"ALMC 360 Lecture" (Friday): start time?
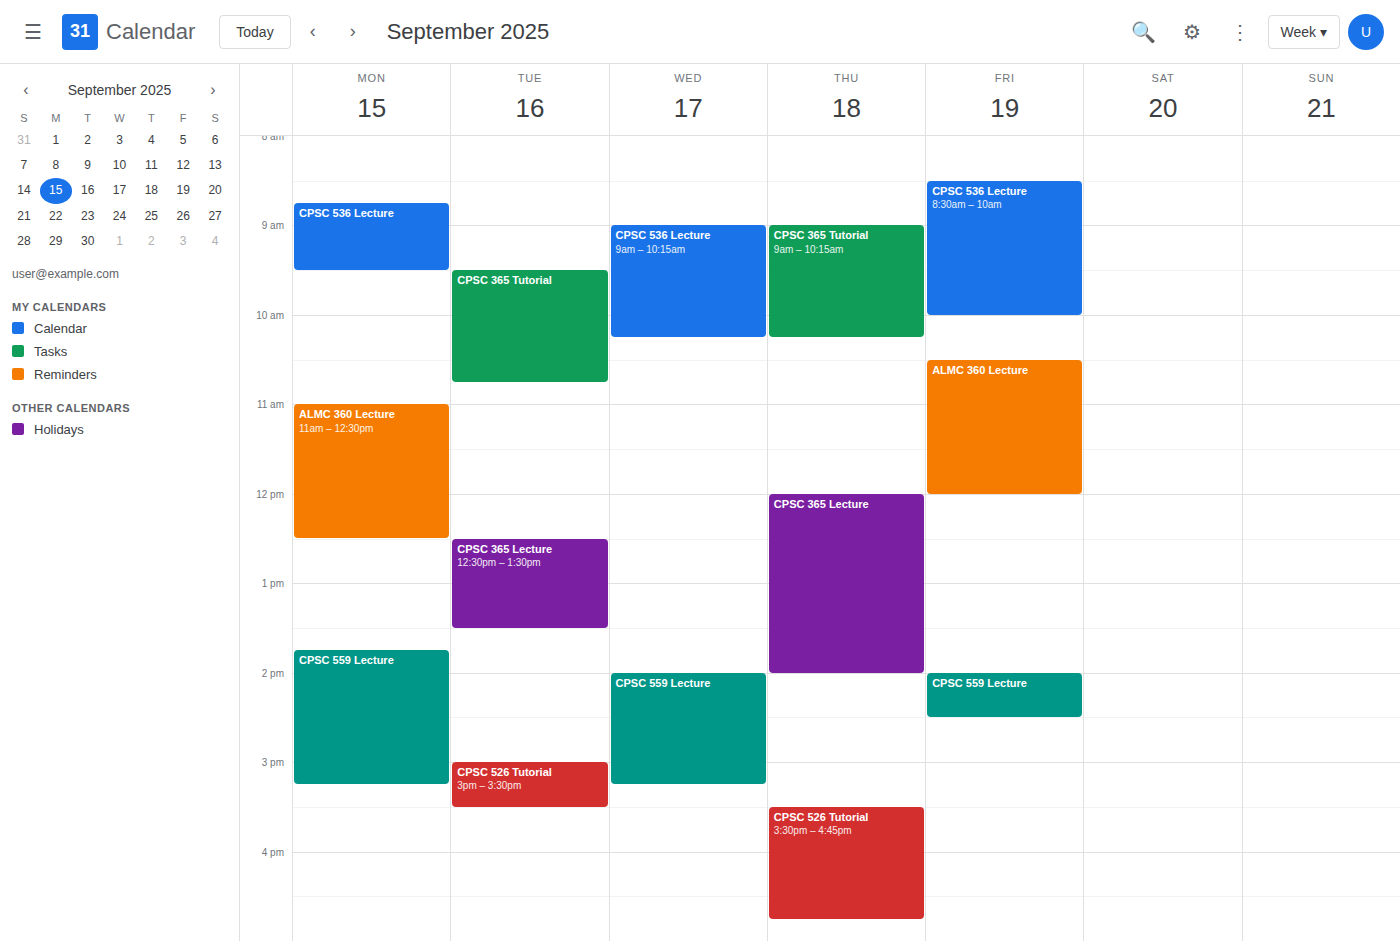
10:30 AM